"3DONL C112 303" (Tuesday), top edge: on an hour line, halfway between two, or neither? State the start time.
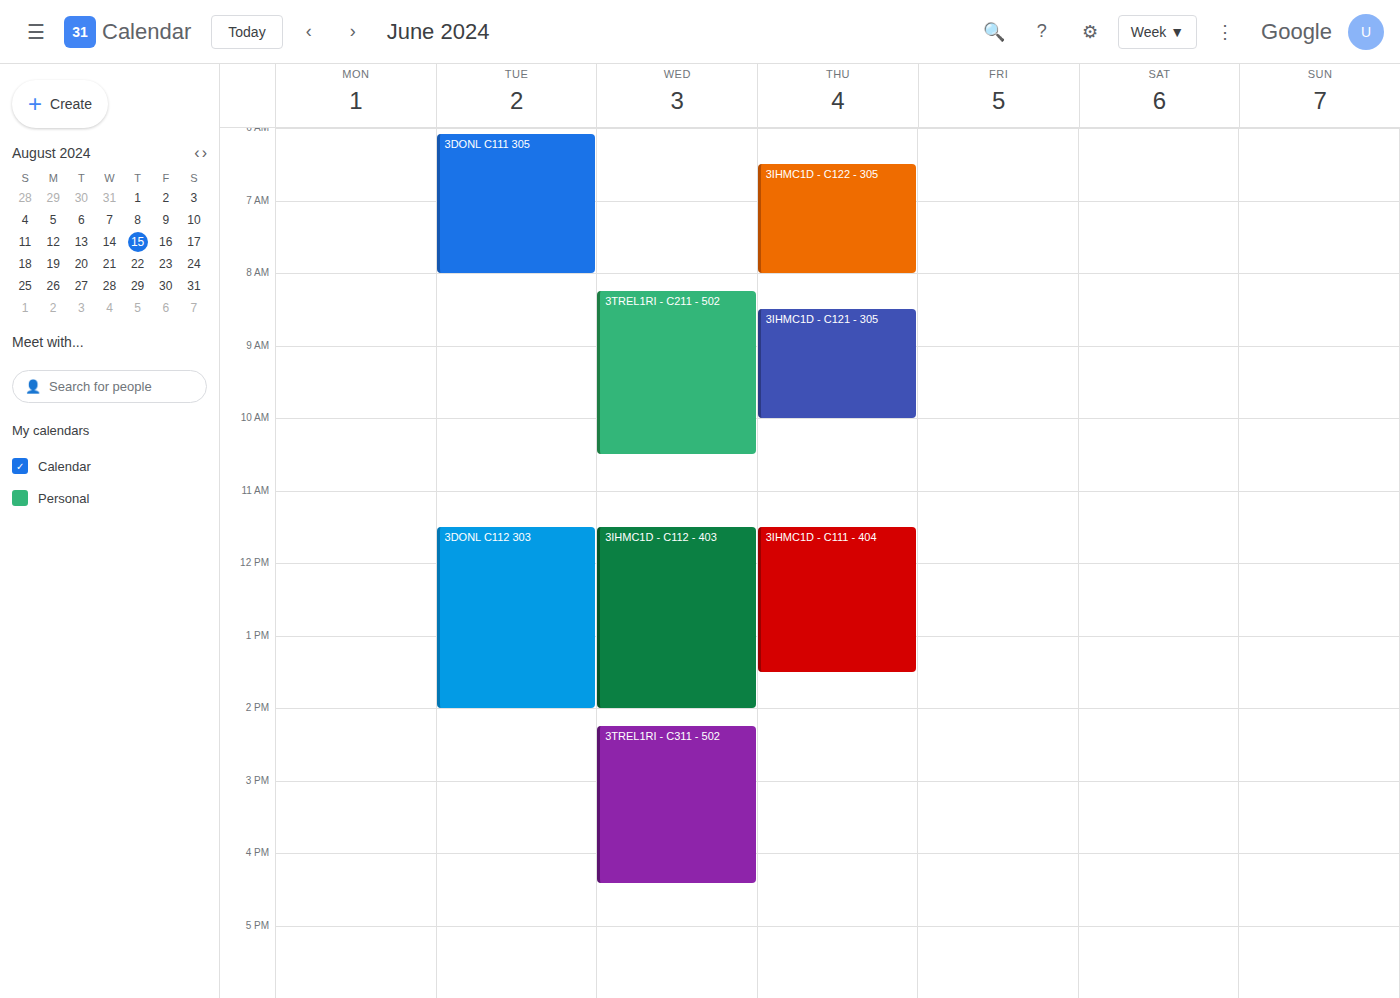
11:30 AM -- halfway between the 11 AM and 12 PM lines.